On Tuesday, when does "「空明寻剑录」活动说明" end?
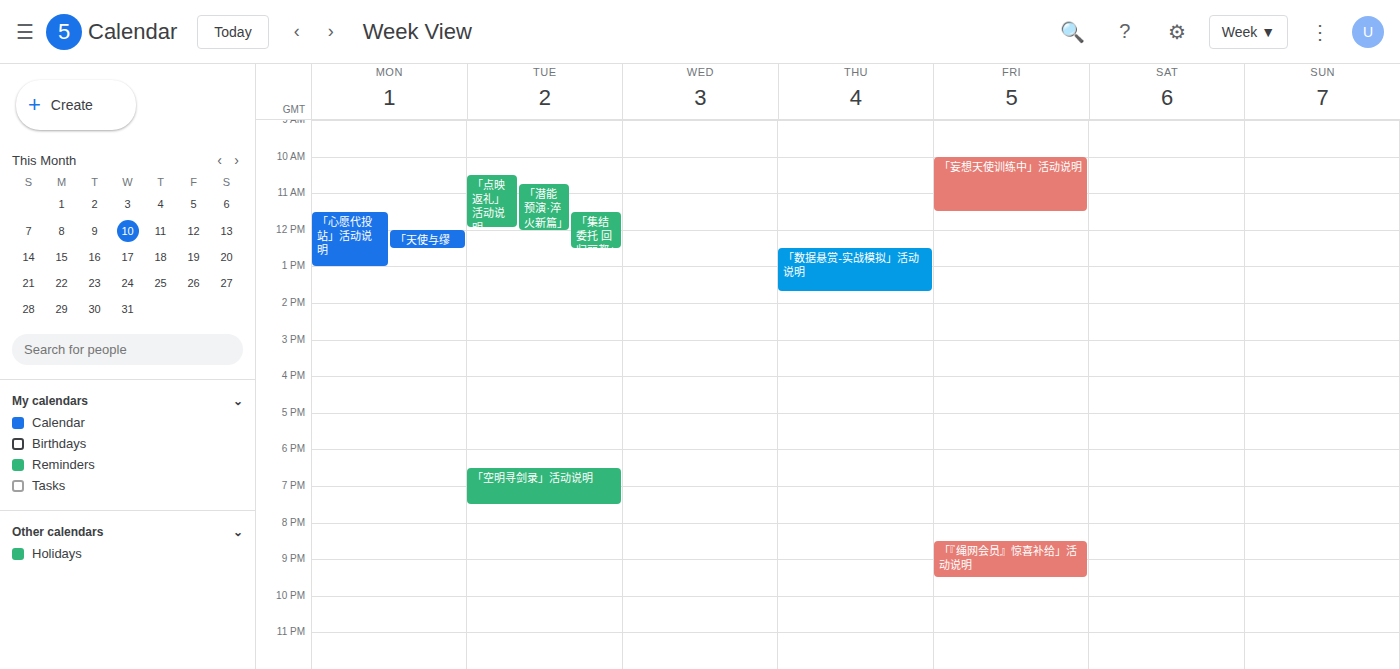
7:30 PM